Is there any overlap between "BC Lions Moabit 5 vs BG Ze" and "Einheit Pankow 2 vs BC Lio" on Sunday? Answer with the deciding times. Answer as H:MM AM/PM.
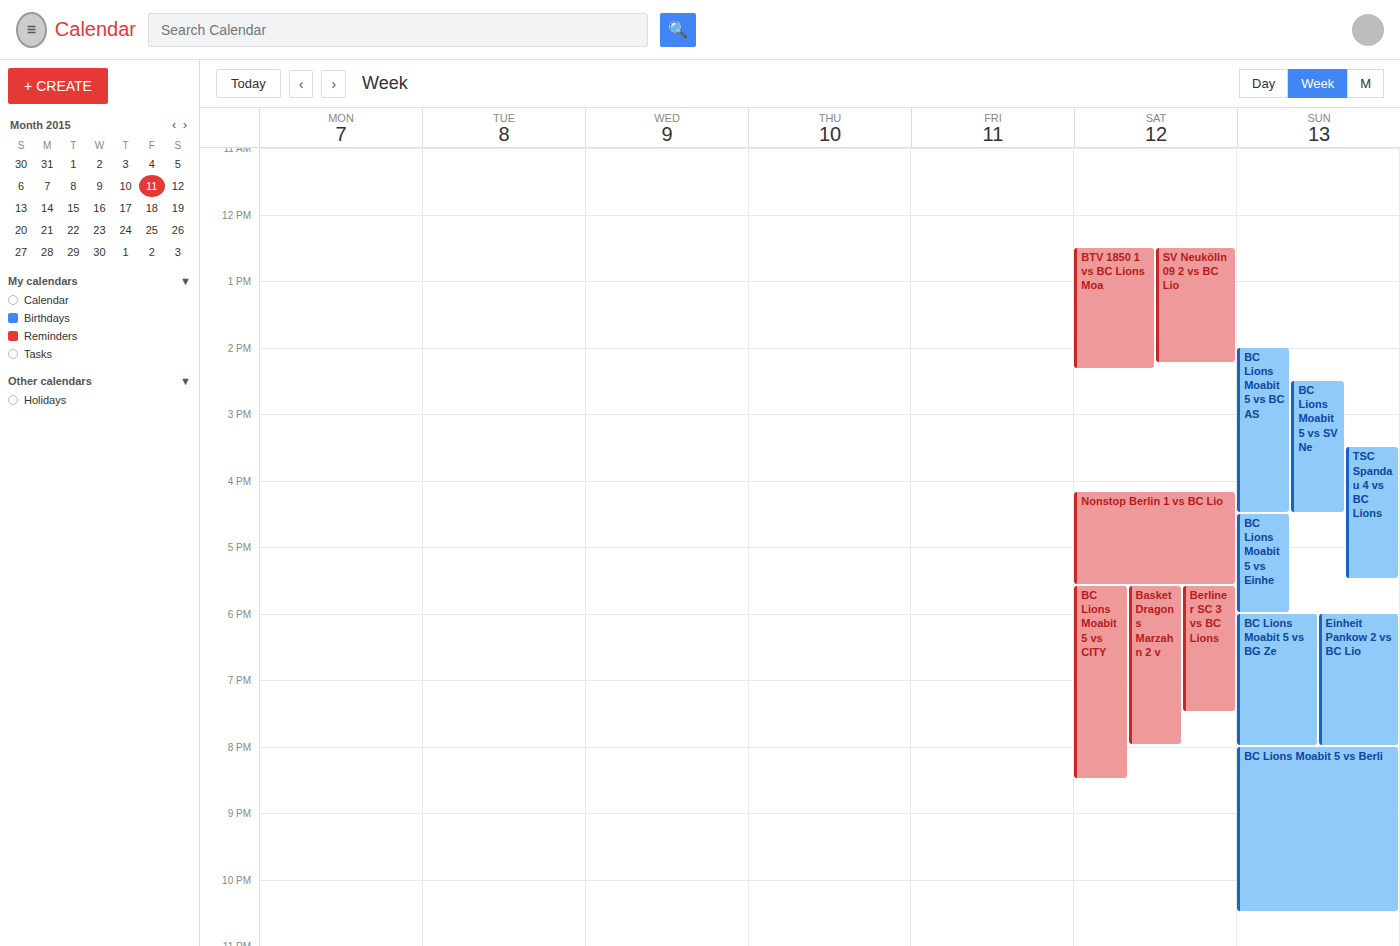
"BC Lions Moabit 5 vs BG Ze" runs 6:00 PM to 8:00 PM, inside "Einheit Pankow 2 vs BC Lio" -- they overlap.